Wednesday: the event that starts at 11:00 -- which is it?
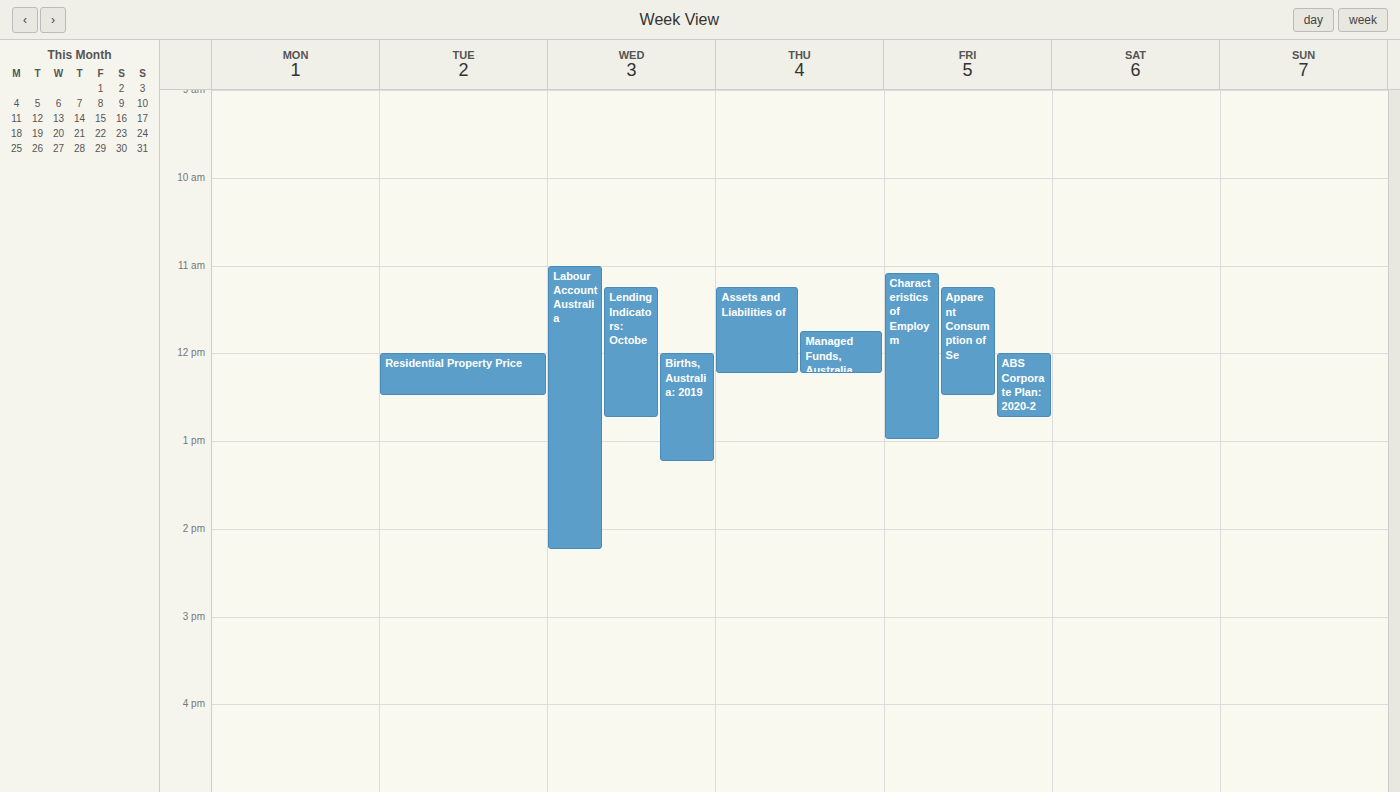
"Labour Account Australia"